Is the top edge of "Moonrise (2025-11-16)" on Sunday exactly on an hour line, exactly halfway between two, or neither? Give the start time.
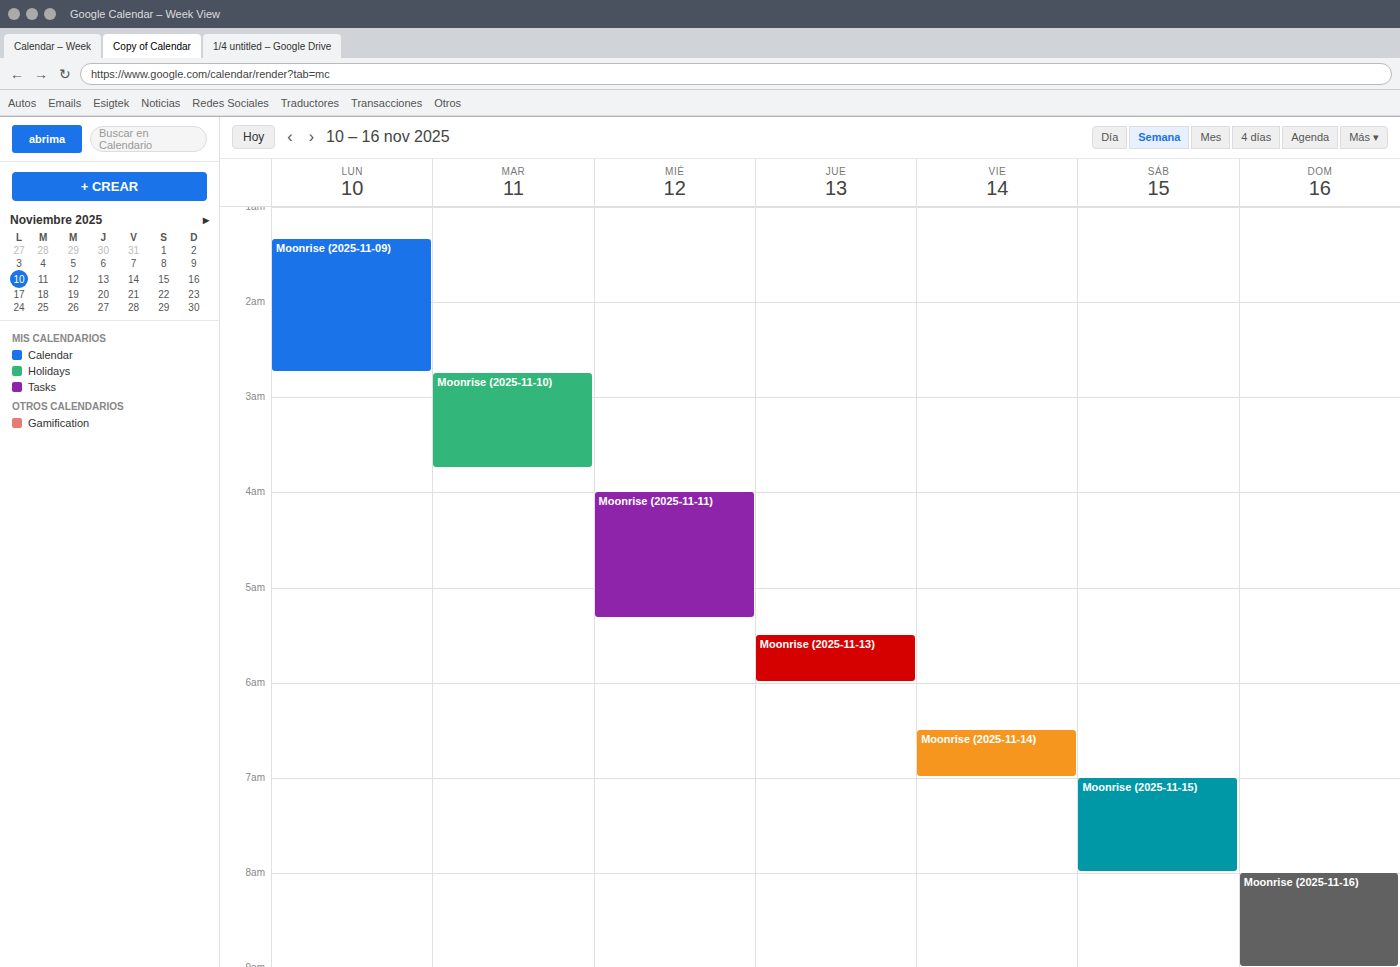
8:00 AM -- exactly on the 8 AM line.